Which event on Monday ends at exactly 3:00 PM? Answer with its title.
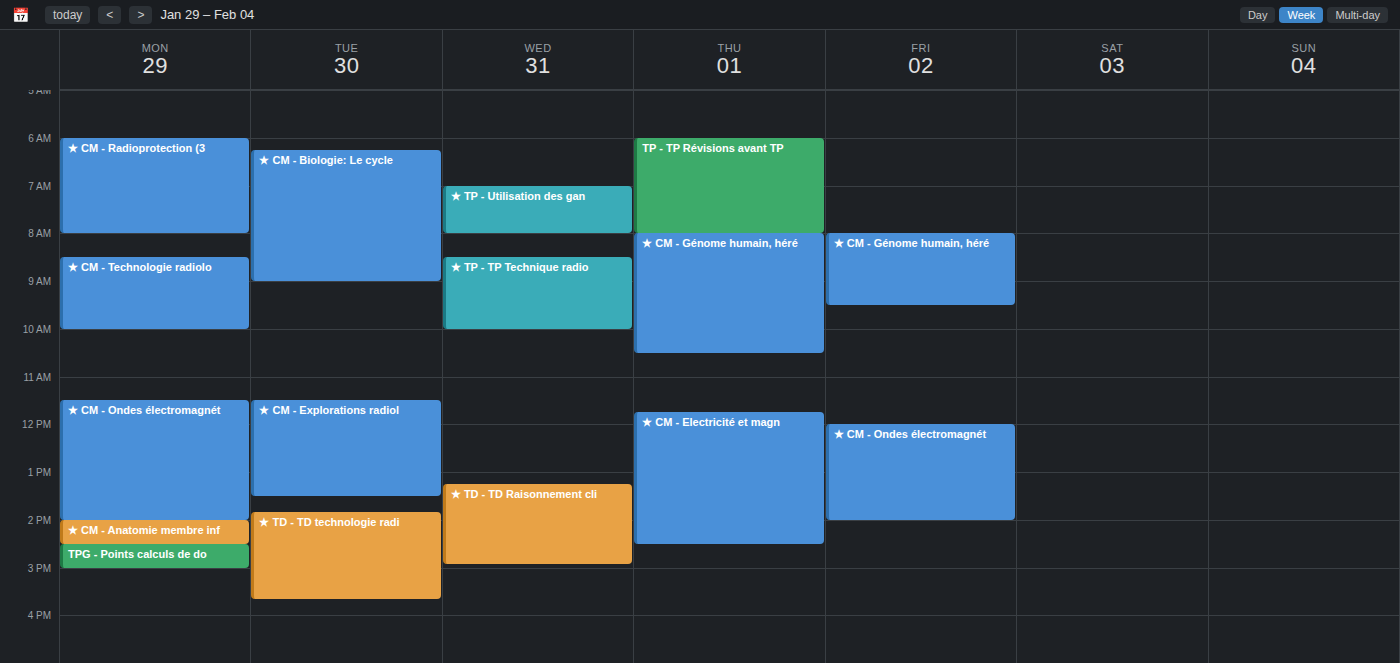
"TPG - Points calculs de do"